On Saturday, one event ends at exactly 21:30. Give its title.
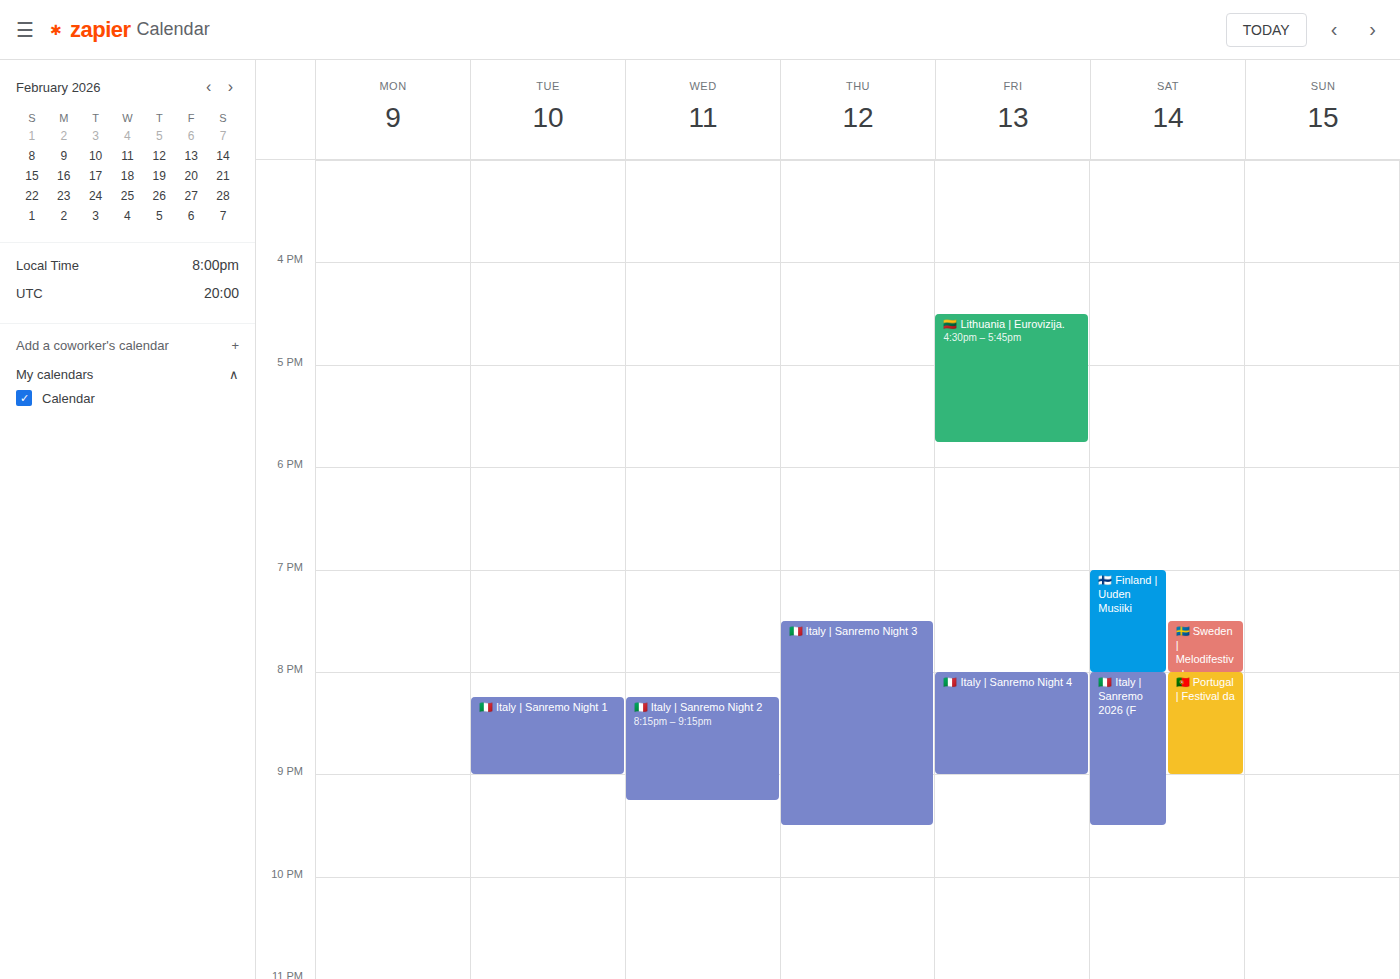
"🇮🇹 Italy | Sanremo 2026 (F"